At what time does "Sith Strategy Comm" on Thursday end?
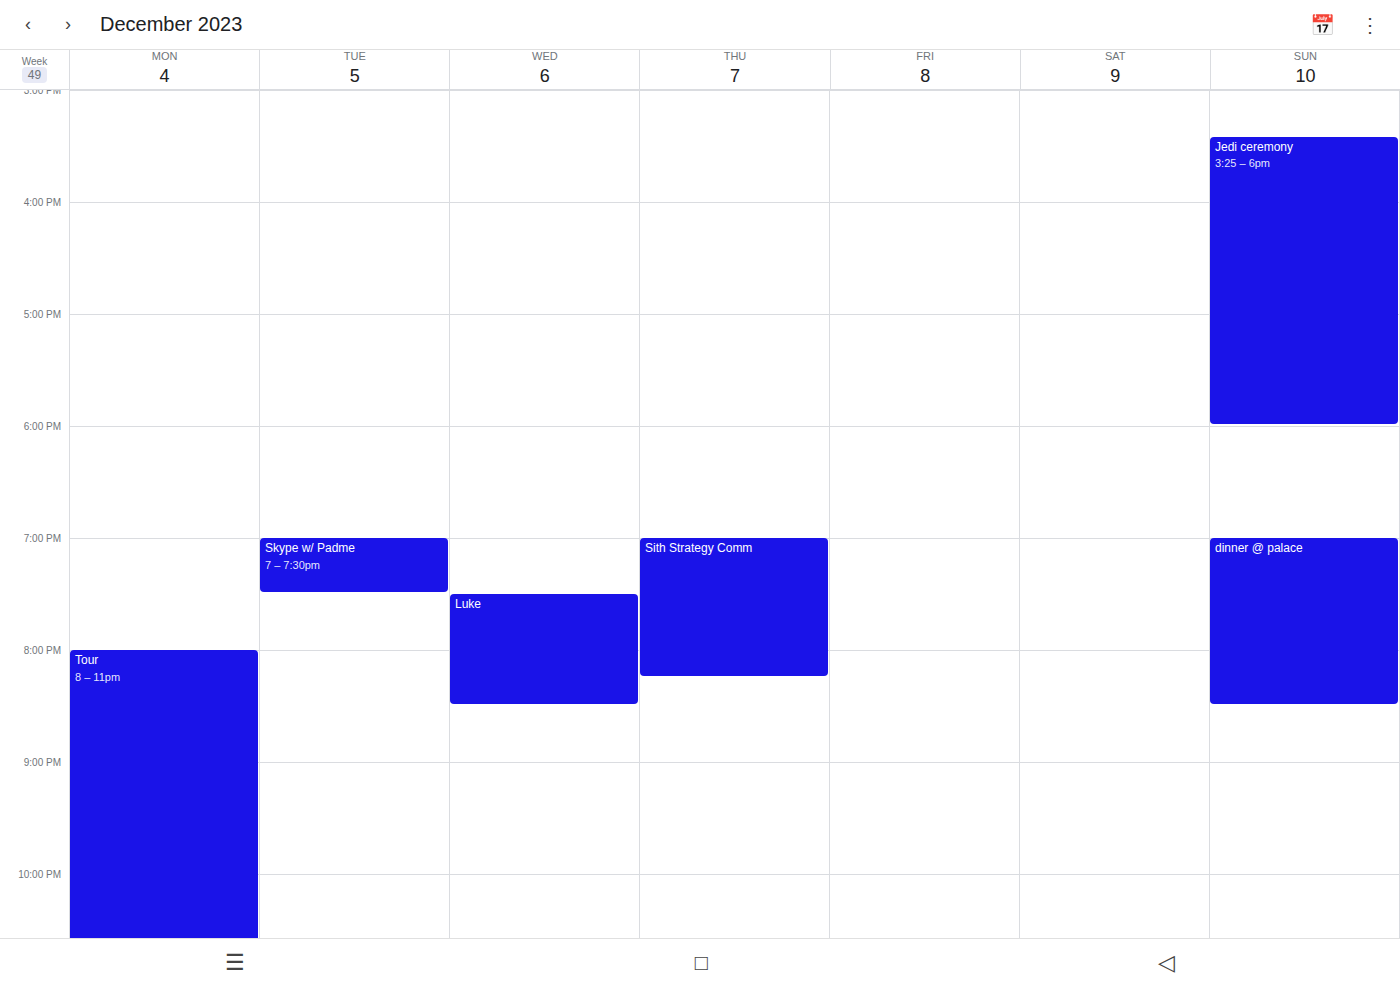
8:15 PM